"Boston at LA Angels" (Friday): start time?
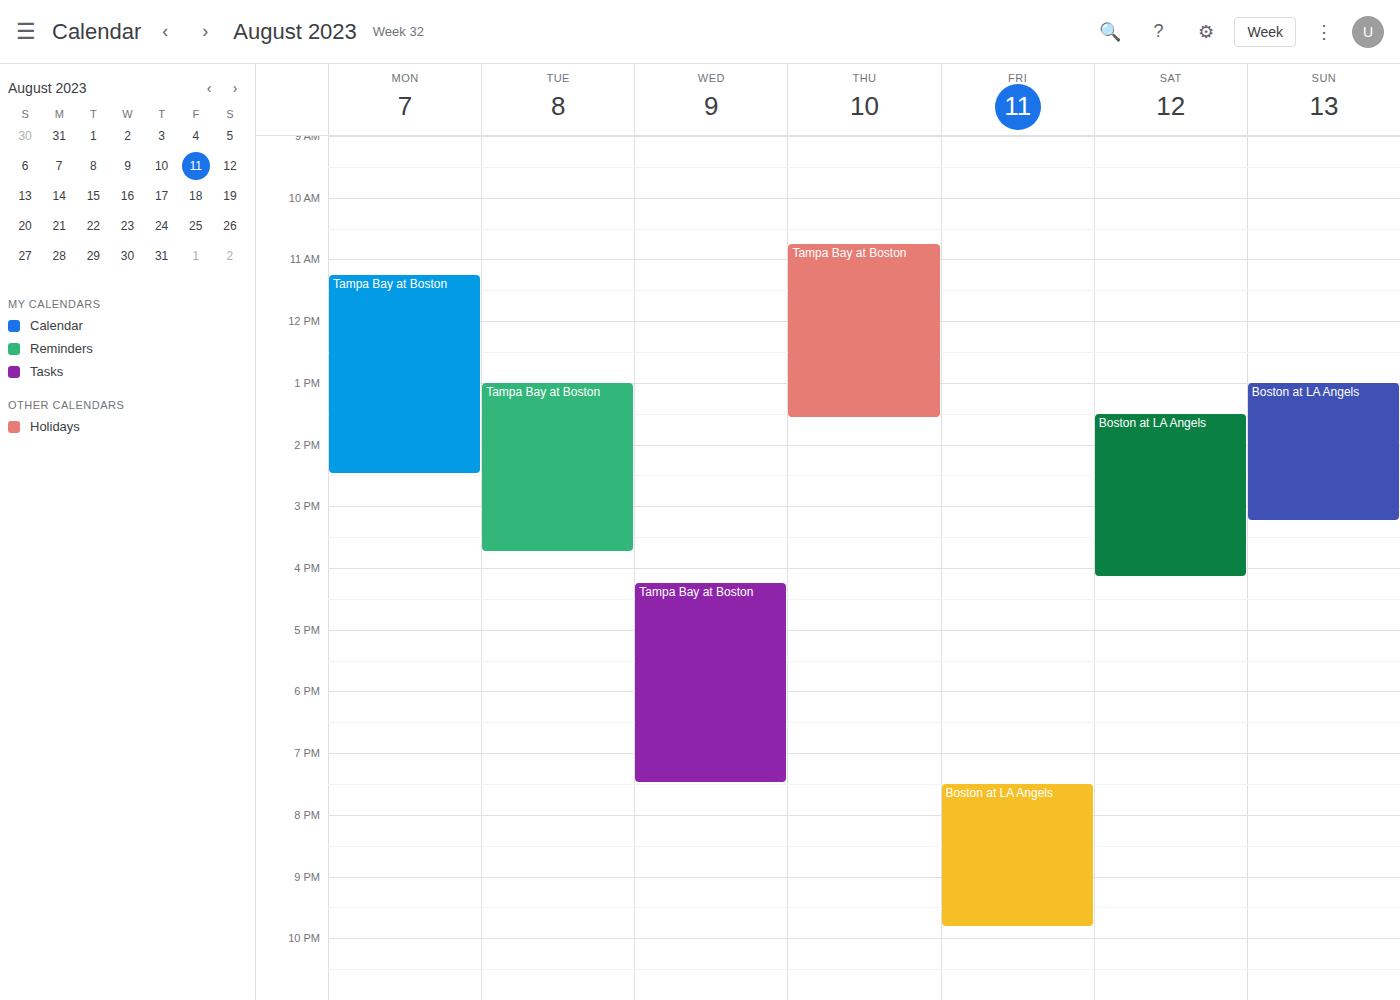
7:30 PM